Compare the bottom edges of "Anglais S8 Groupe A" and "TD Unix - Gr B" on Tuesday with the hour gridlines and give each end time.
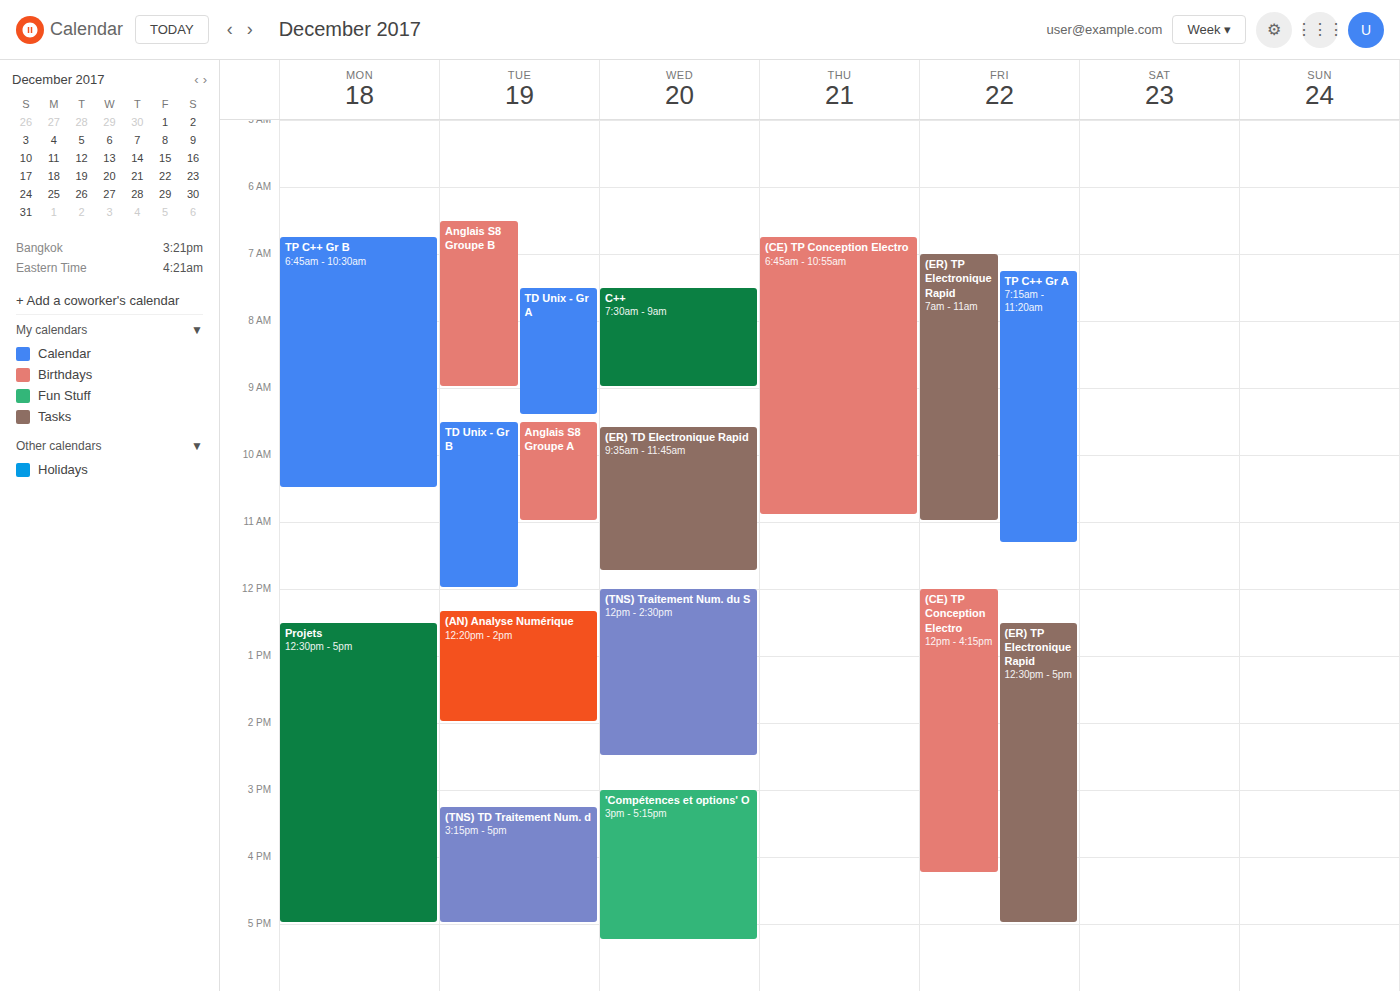
"Anglais S8 Groupe A": 11:00 AM, exactly on the 11 AM line. "TD Unix - Gr B": 12:00 PM, exactly on the 12 PM line.